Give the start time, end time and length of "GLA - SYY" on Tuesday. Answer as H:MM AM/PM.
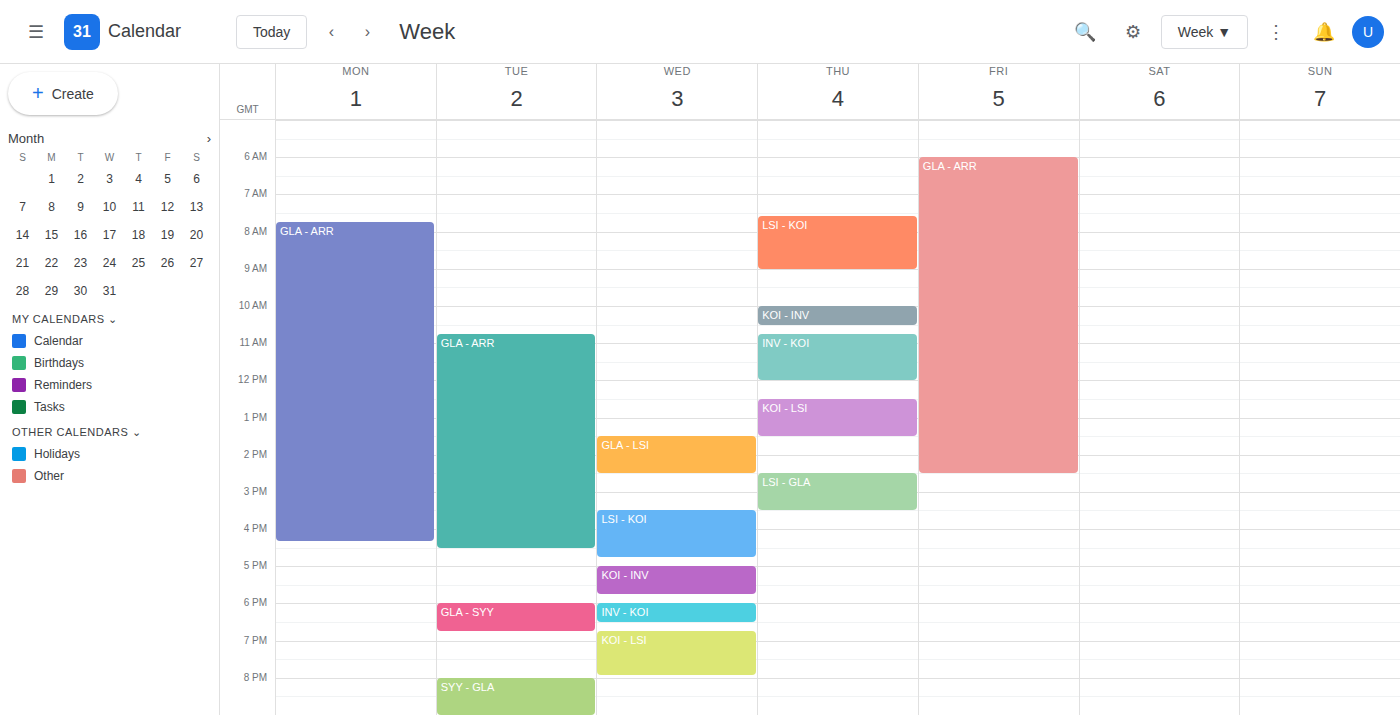
6:00 PM to 6:45 PM, 45 minutes